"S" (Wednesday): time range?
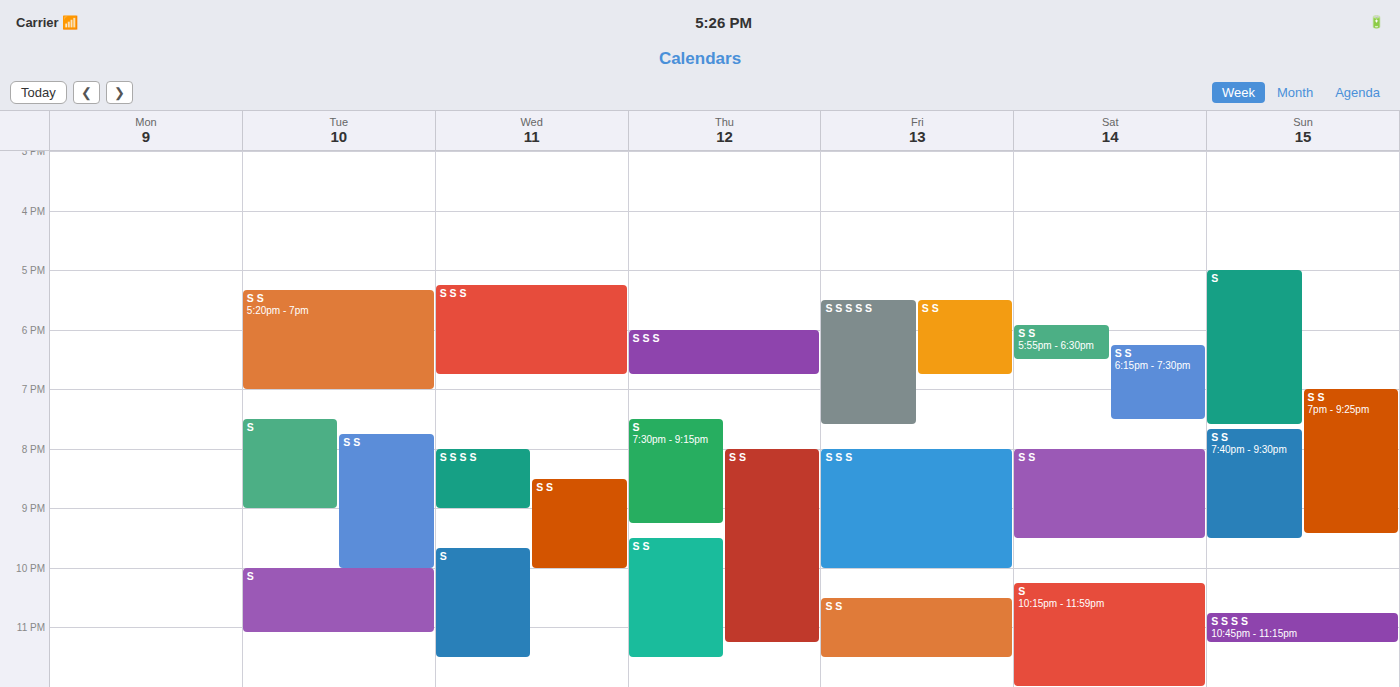
9:40 PM to 11:30 PM